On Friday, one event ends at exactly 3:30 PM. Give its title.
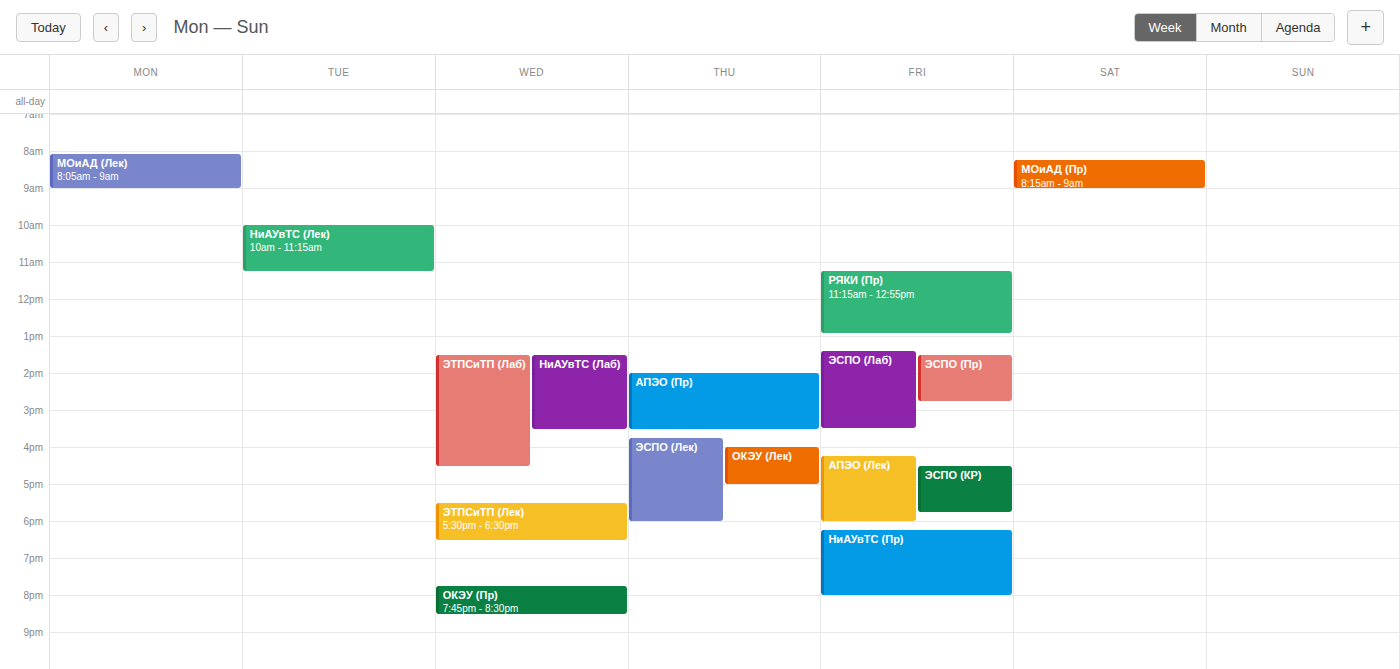
"ЭСПО (Лаб)"